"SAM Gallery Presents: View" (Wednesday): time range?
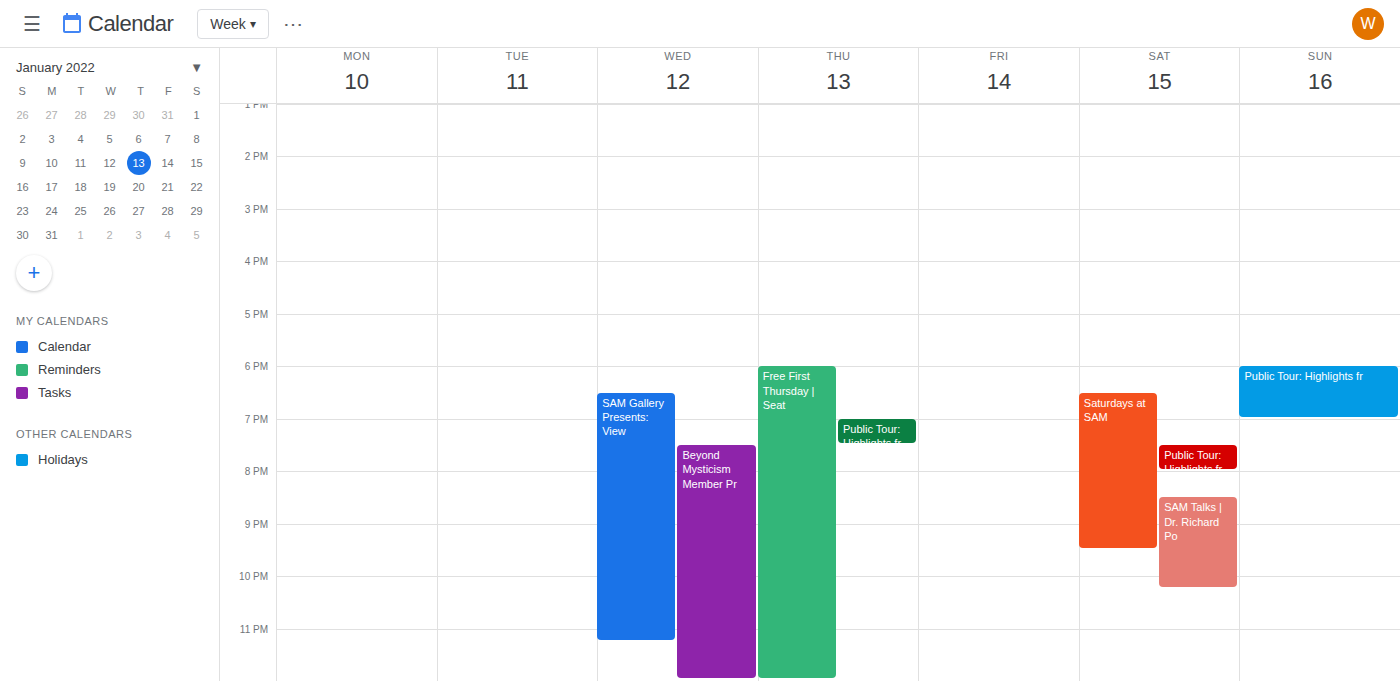
6:30 PM to 11:15 PM